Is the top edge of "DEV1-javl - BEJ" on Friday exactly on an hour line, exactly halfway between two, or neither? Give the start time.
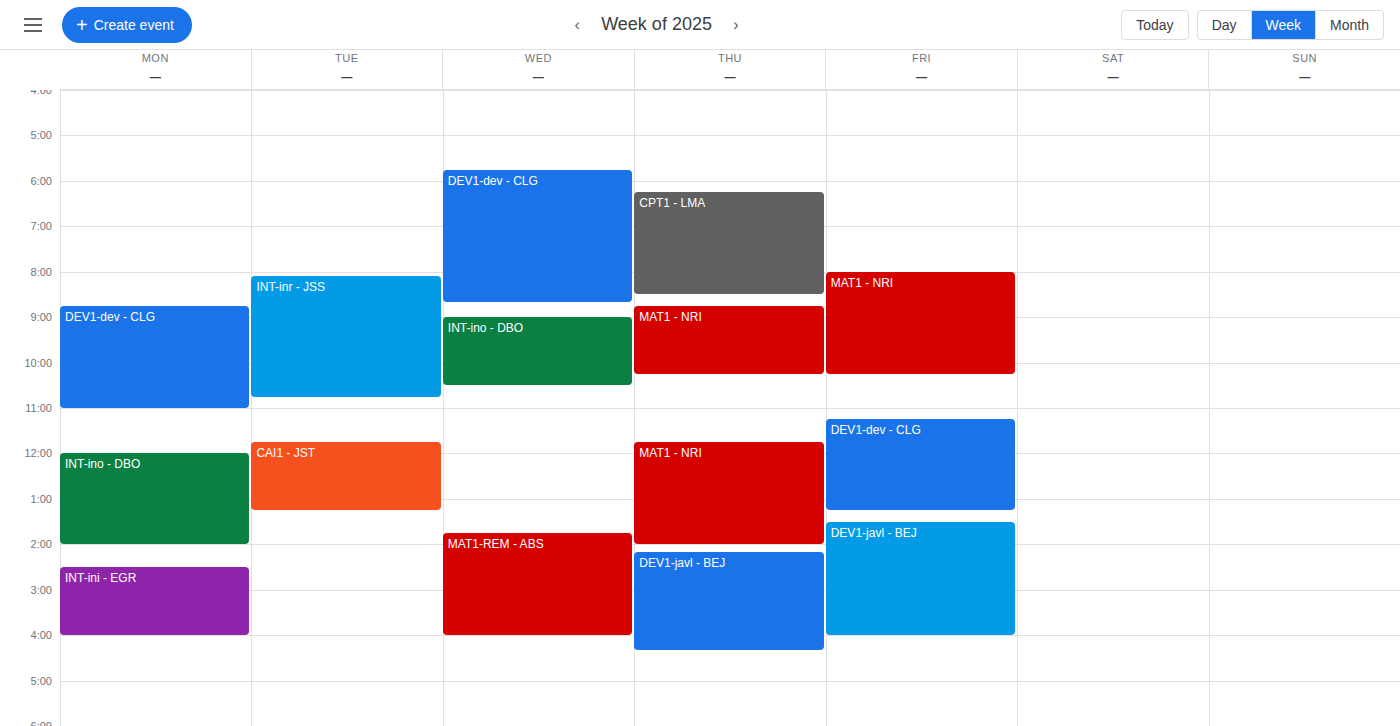
1:30 PM -- halfway between the 1 PM and 2 PM lines.